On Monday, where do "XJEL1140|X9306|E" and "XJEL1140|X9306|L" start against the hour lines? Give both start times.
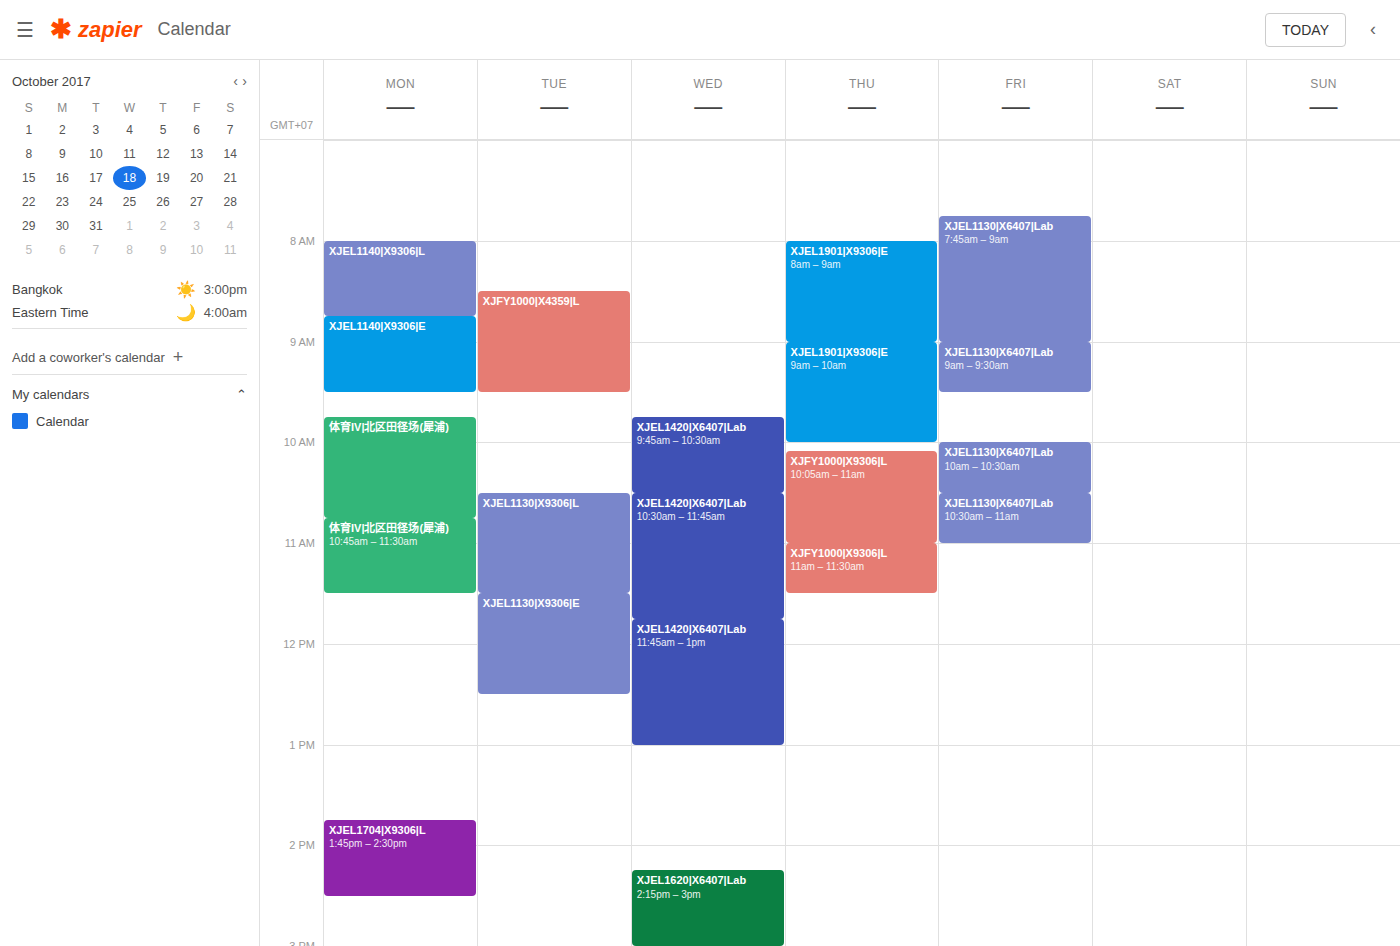
"XJEL1140|X9306|E": 8:45 AM, neither: three quarters of the way from the 8 AM line to the 9 AM line. "XJEL1140|X9306|L": 8:00 AM, exactly on the 8 AM line.